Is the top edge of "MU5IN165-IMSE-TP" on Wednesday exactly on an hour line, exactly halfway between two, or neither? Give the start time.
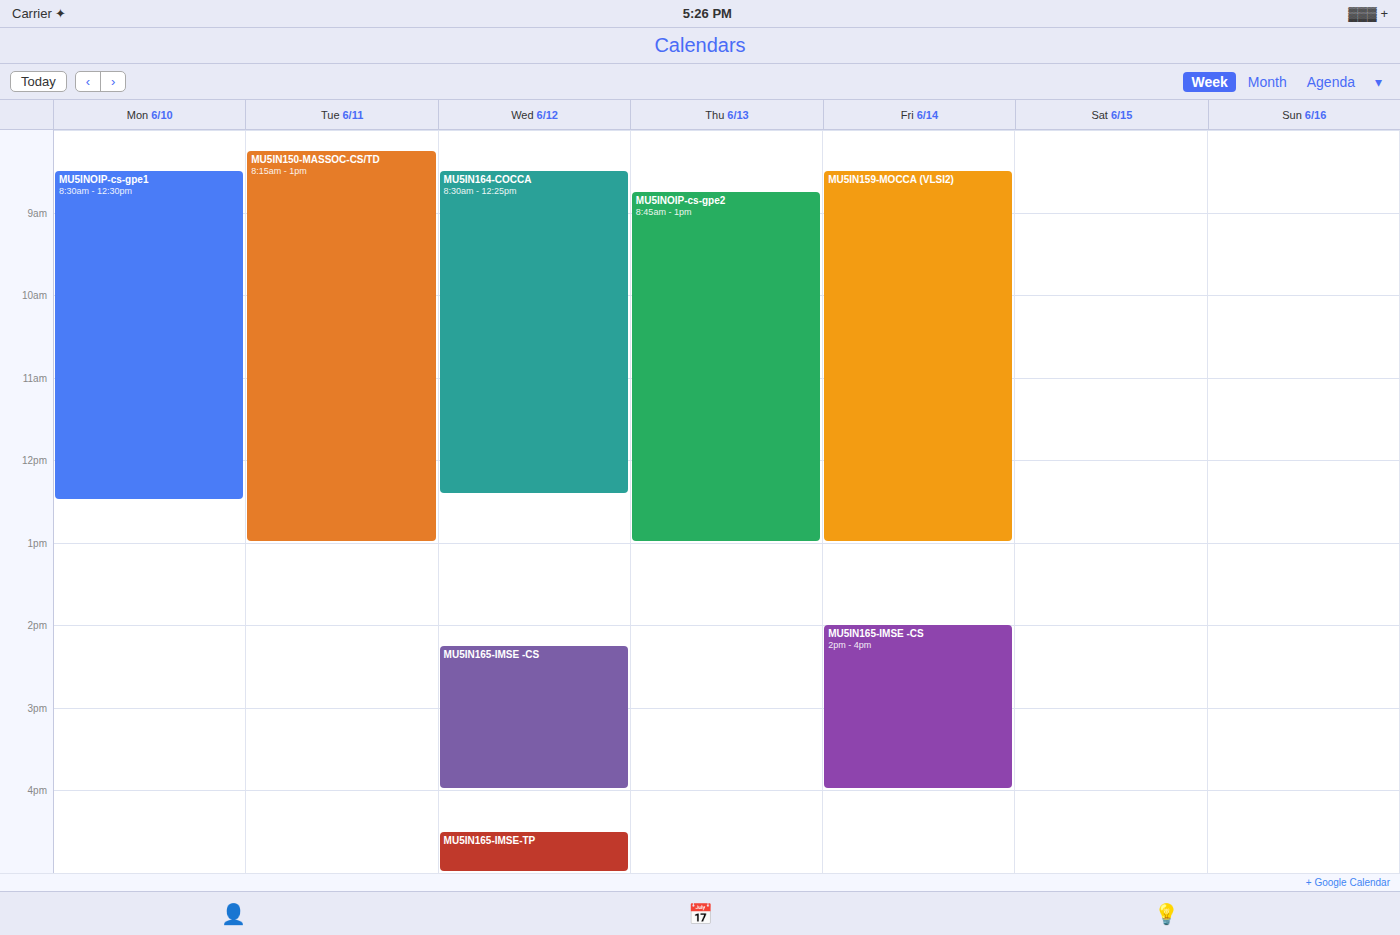
4:30 PM -- halfway between the 4 PM and 5 PM lines.